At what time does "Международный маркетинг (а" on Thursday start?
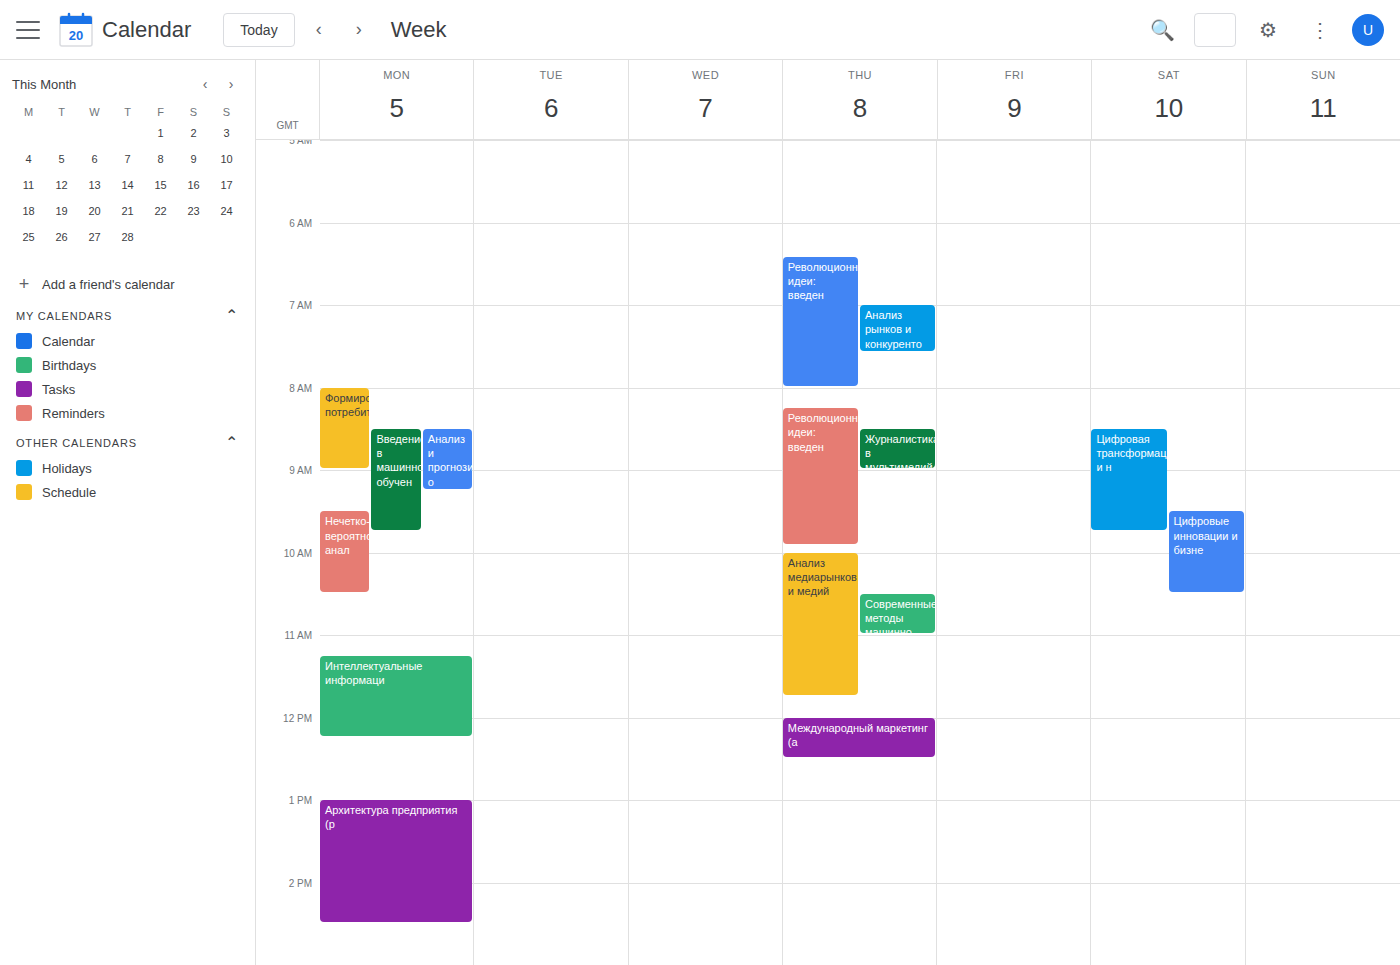
12:00